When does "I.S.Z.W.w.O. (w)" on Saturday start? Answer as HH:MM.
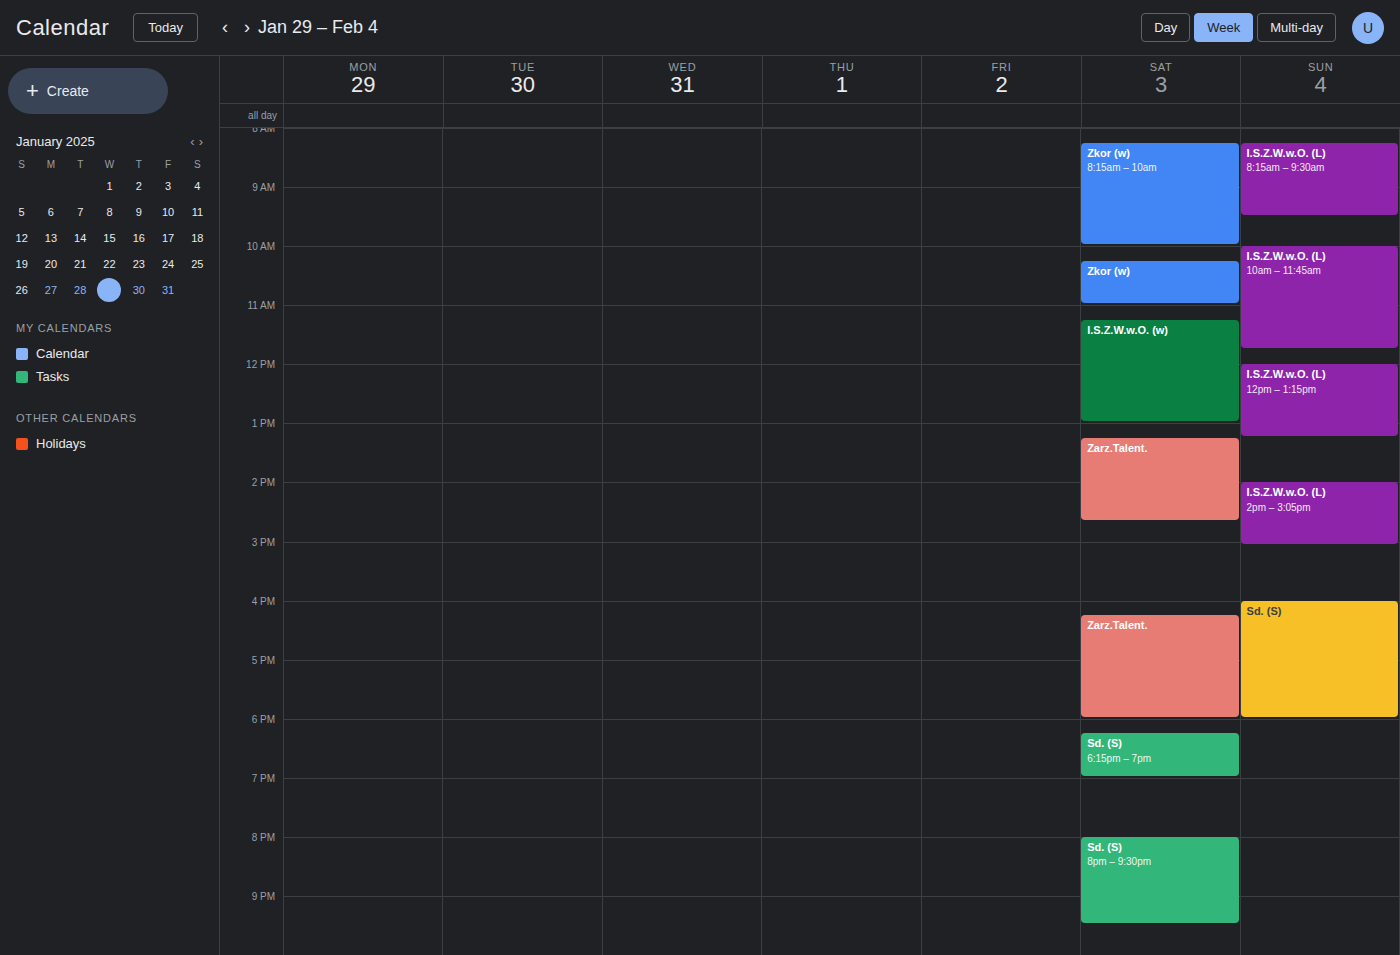
11:15